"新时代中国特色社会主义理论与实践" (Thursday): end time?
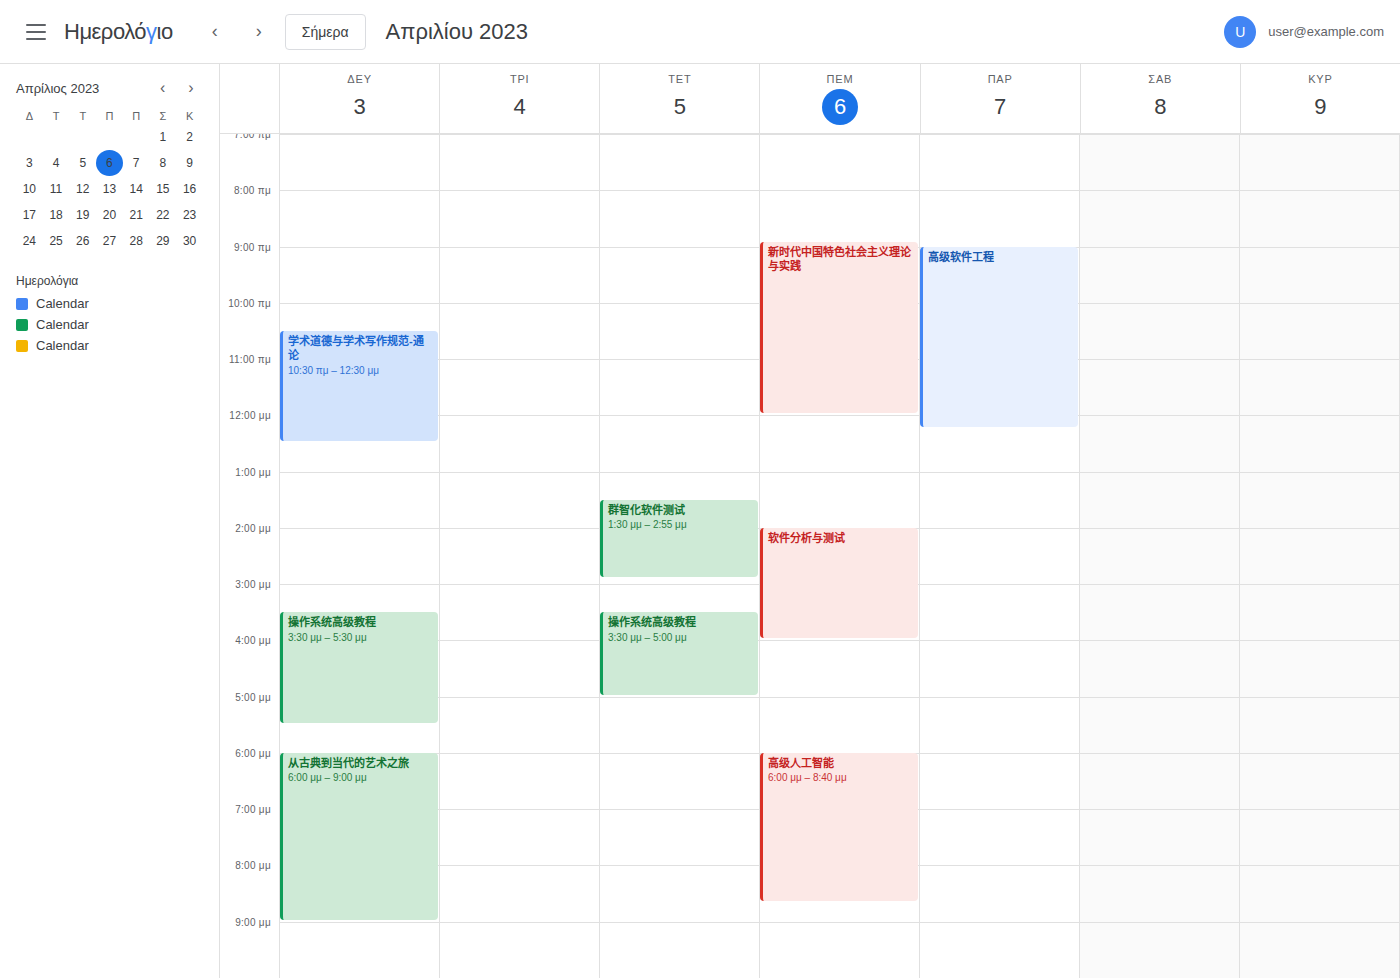
12:00 PM